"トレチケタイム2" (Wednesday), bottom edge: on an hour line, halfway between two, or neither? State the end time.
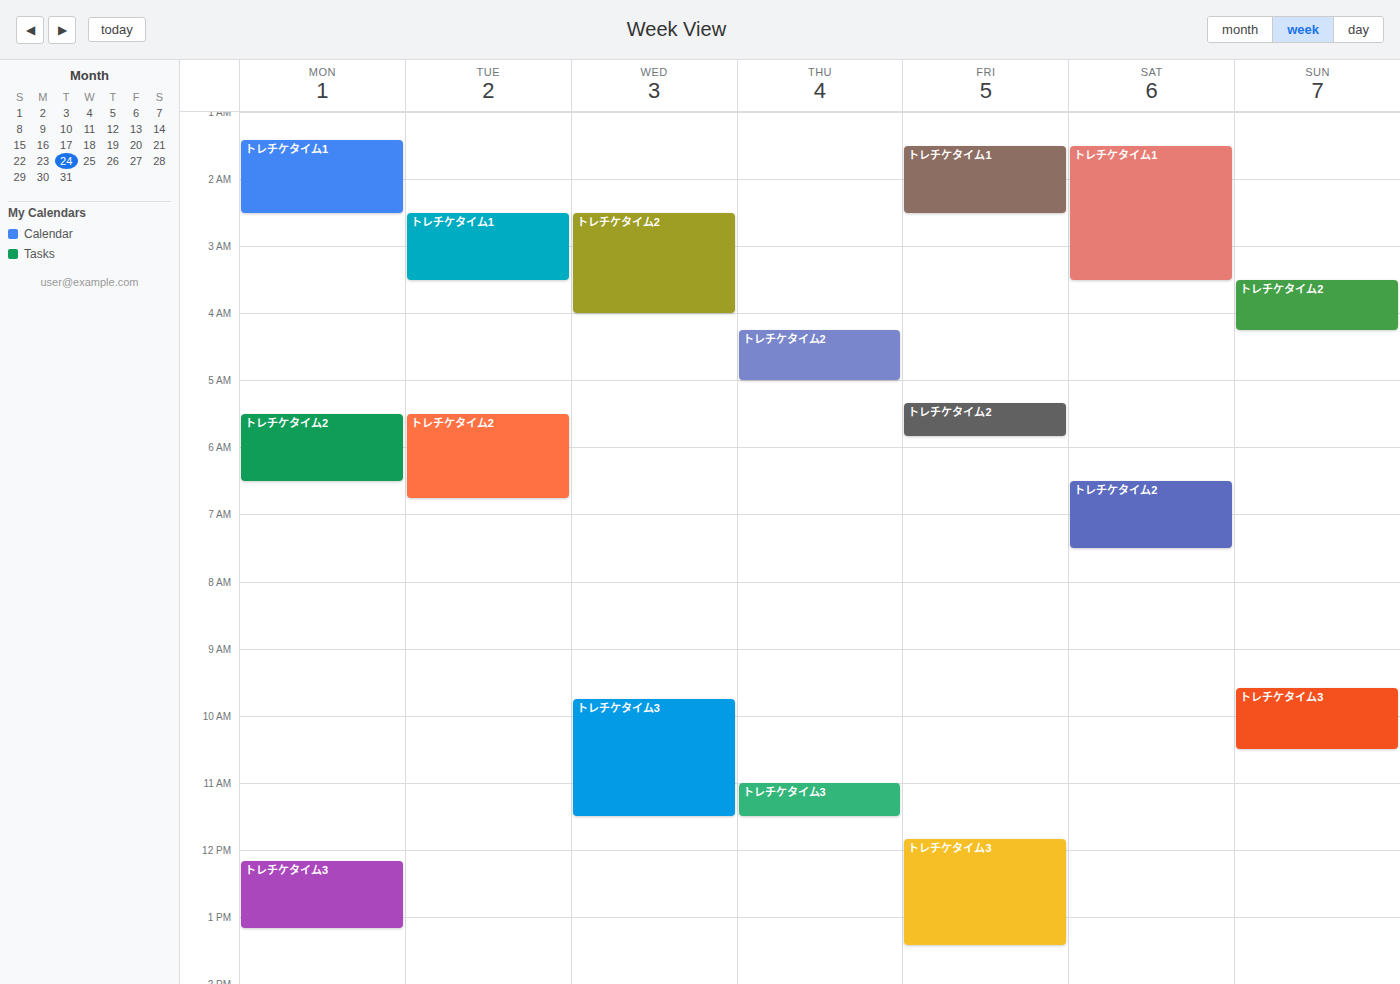
4:00 AM -- exactly on the 4 AM line.